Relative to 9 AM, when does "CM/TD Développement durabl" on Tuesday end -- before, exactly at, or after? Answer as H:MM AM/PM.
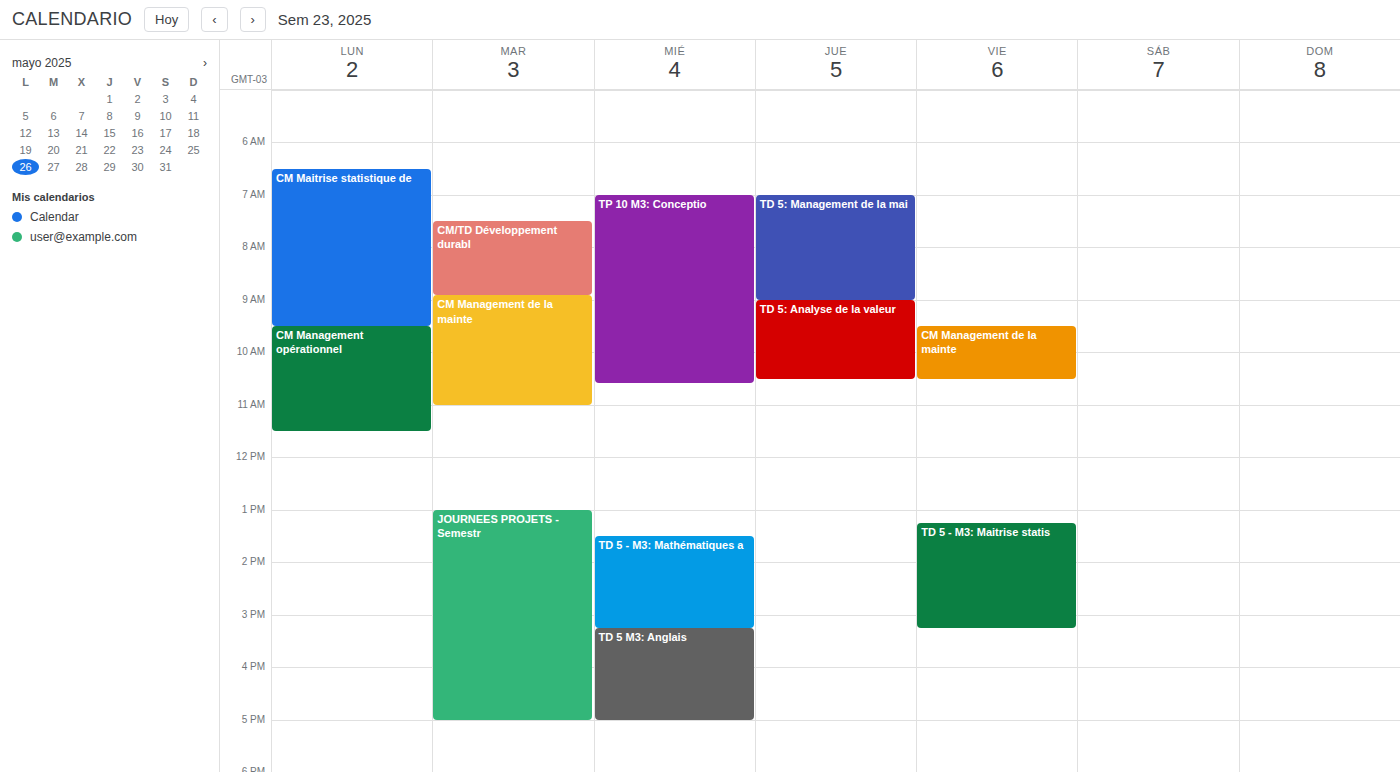
8:55 AM -- before 9 AM, 5 minutes above the 9 AM line.